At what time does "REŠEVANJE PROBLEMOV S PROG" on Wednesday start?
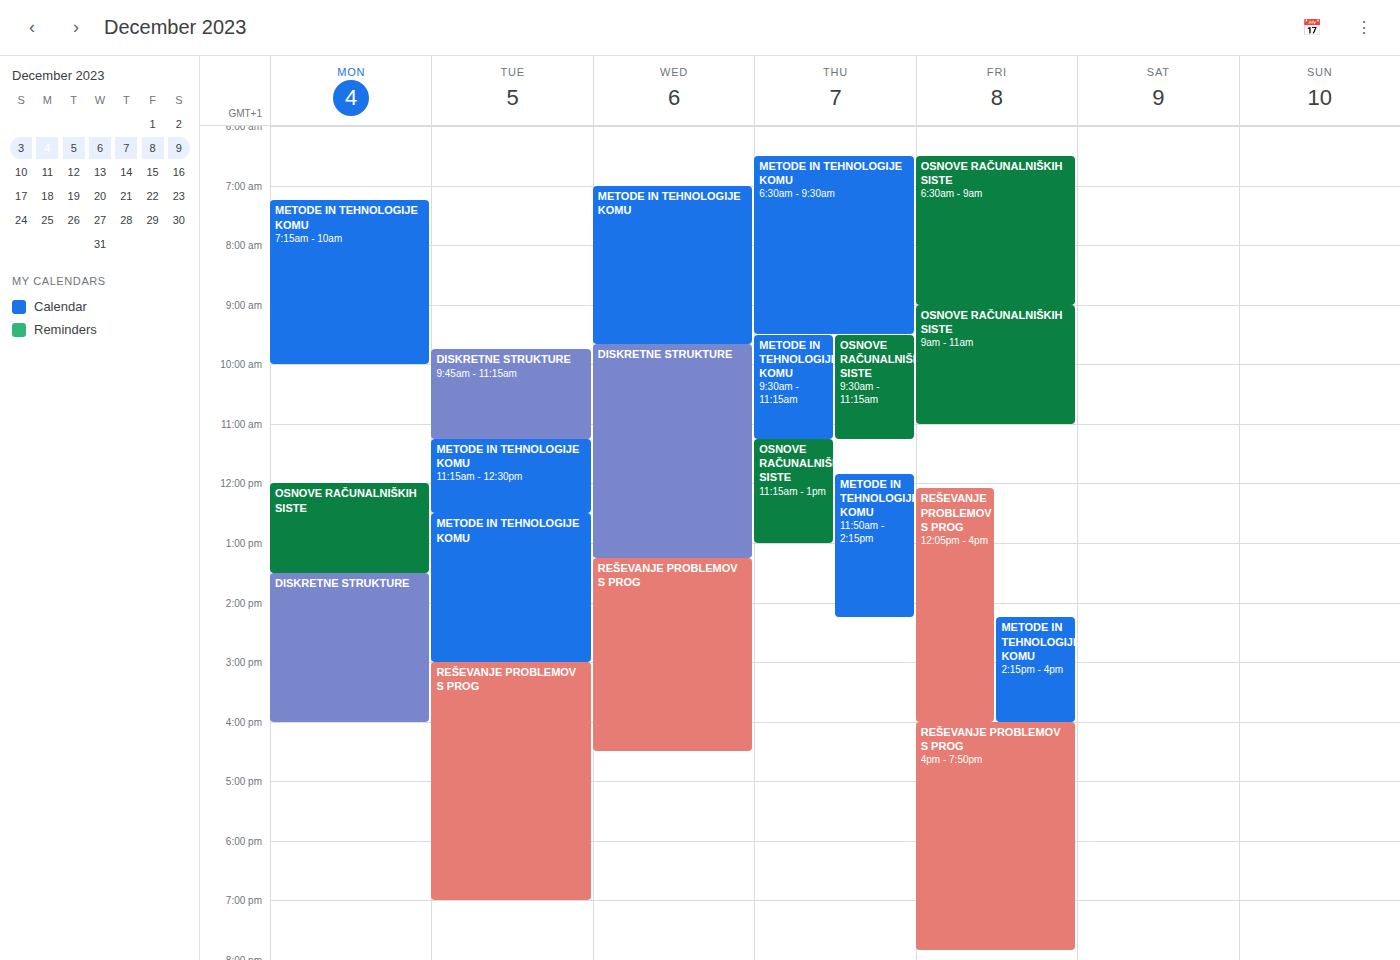
1:15 PM